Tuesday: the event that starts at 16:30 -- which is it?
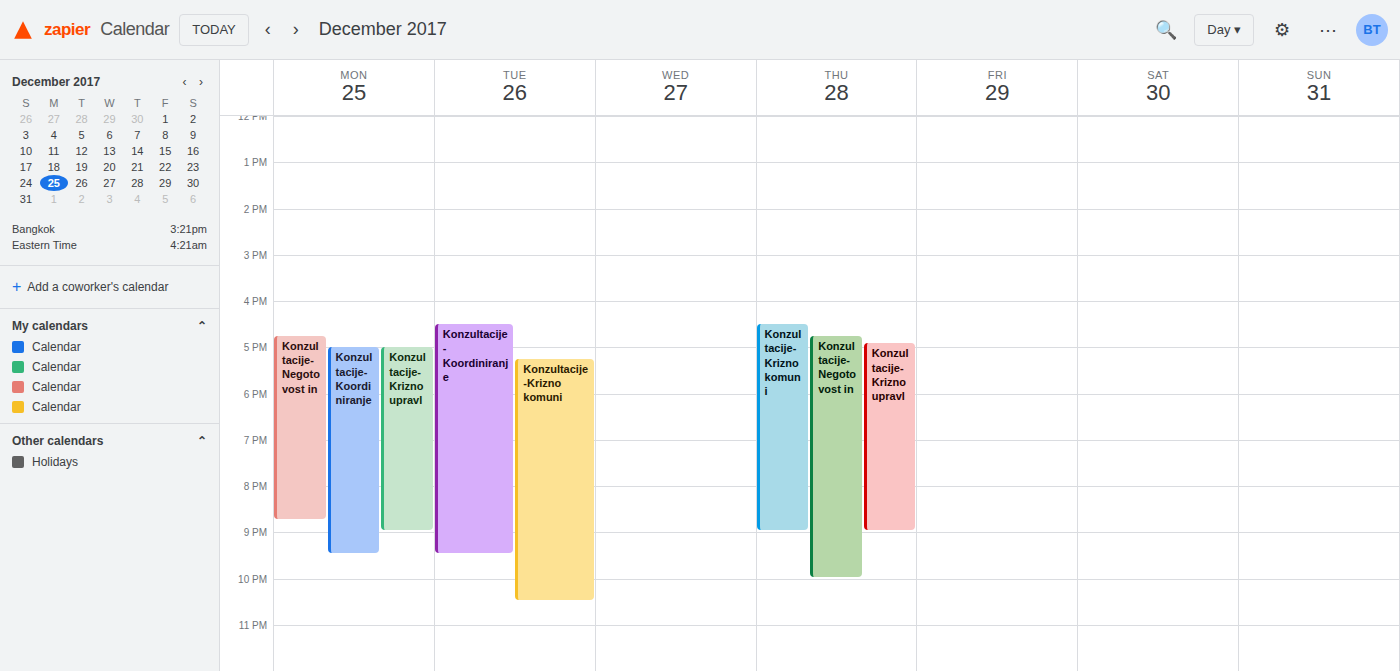
"Konzultacije-Koordiniranje"